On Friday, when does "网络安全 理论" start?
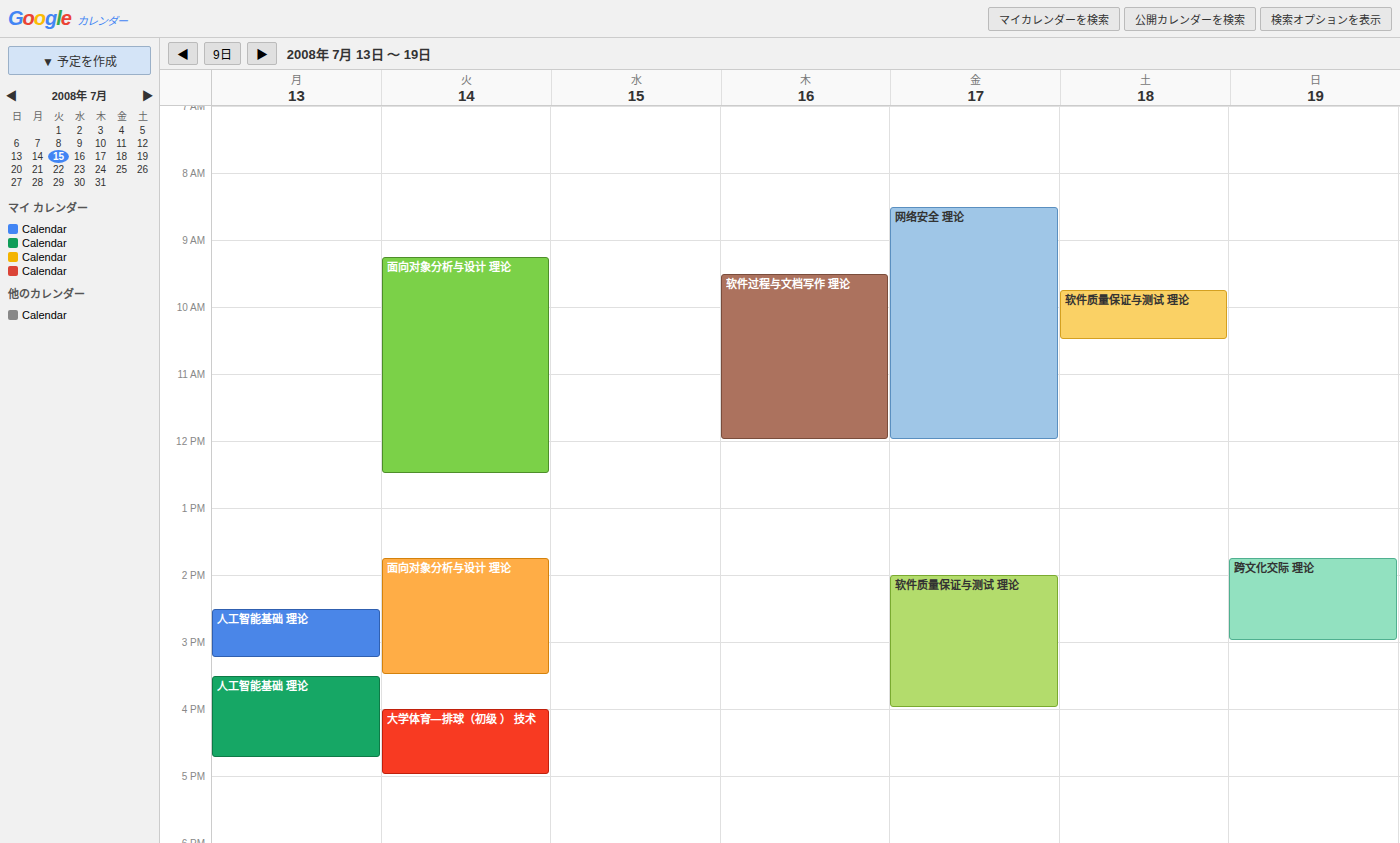
8:30 AM